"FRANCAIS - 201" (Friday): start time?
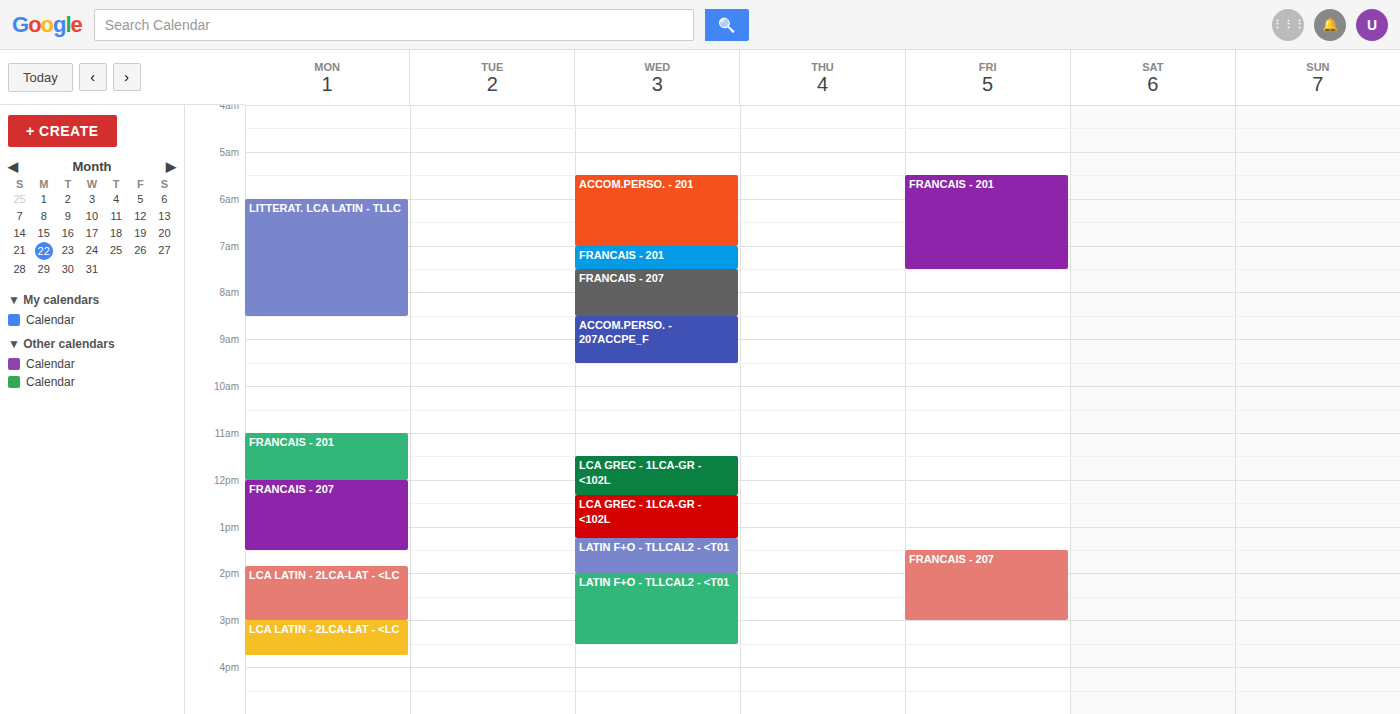
5:30 AM